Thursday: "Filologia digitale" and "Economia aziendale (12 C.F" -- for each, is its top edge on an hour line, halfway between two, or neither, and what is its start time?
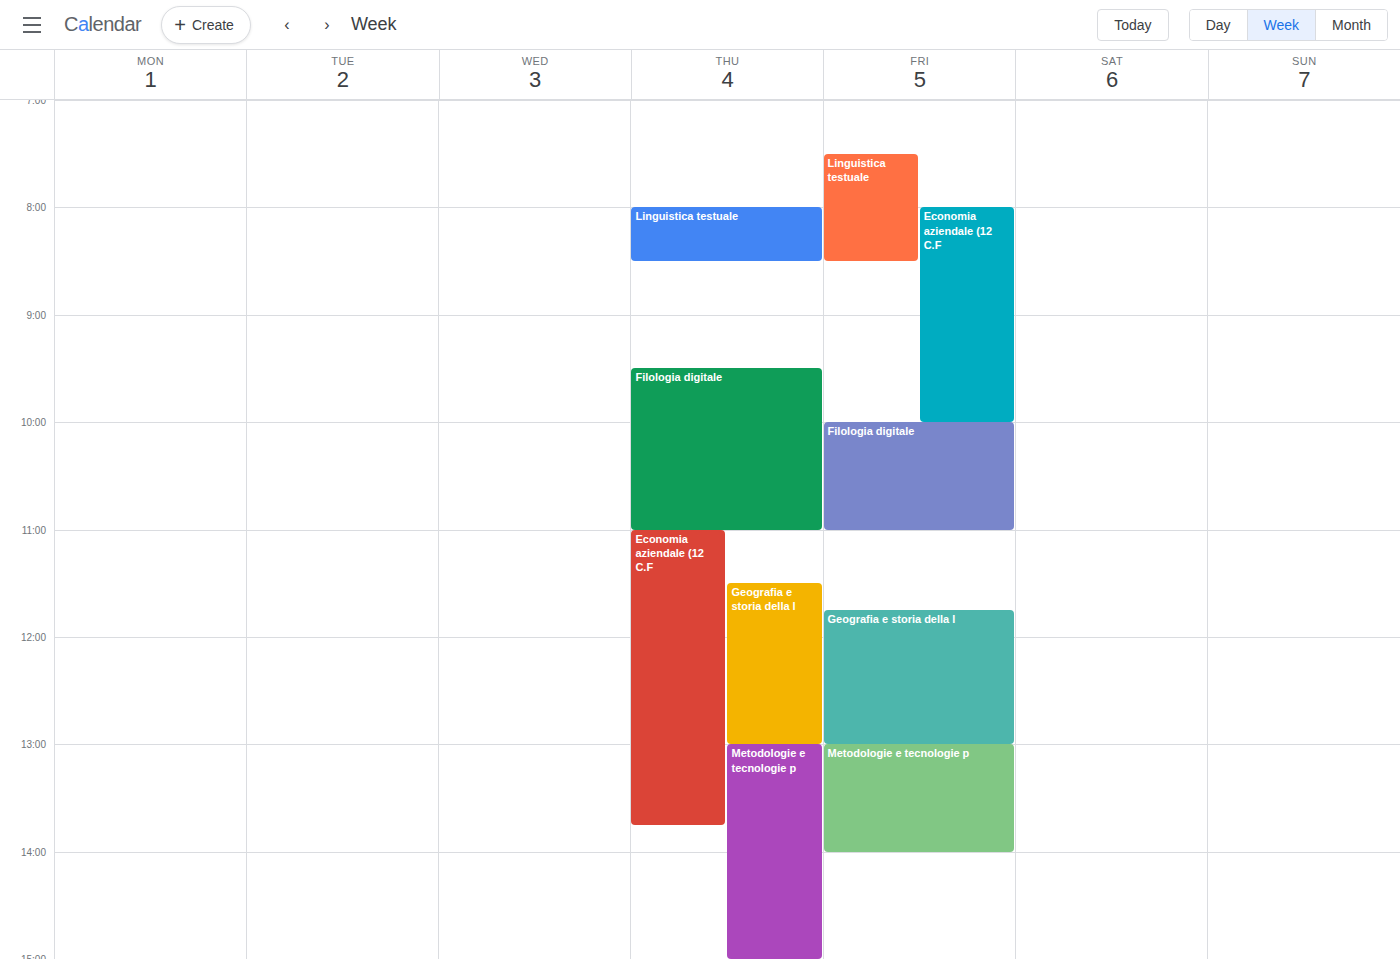
"Filologia digitale": 9:30 AM, halfway between the 9 AM and 10 AM lines. "Economia aziendale (12 C.F": 11:00 AM, exactly on the 11 AM line.